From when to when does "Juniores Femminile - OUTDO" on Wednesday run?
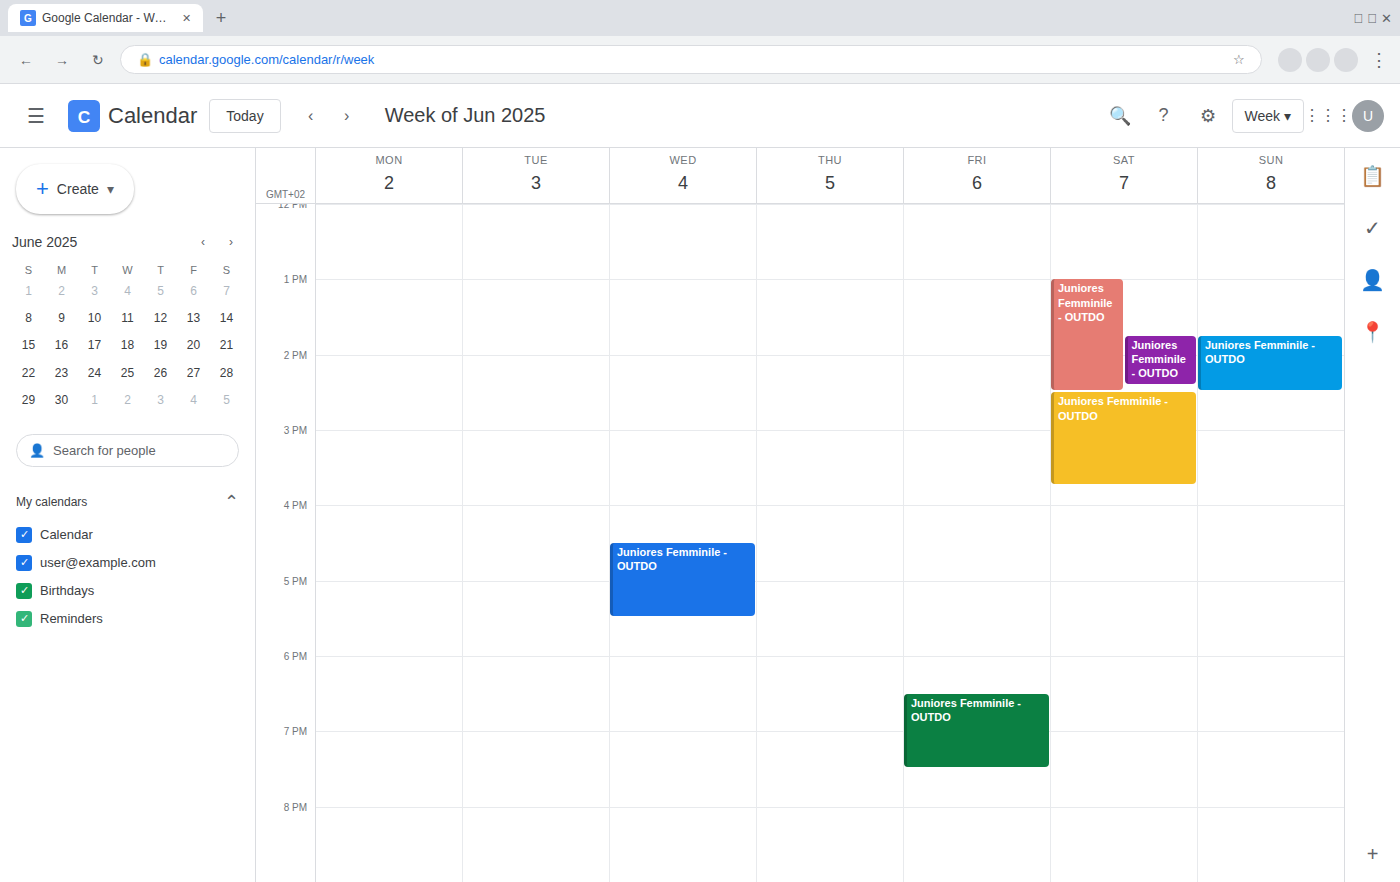
4:30 PM to 5:30 PM